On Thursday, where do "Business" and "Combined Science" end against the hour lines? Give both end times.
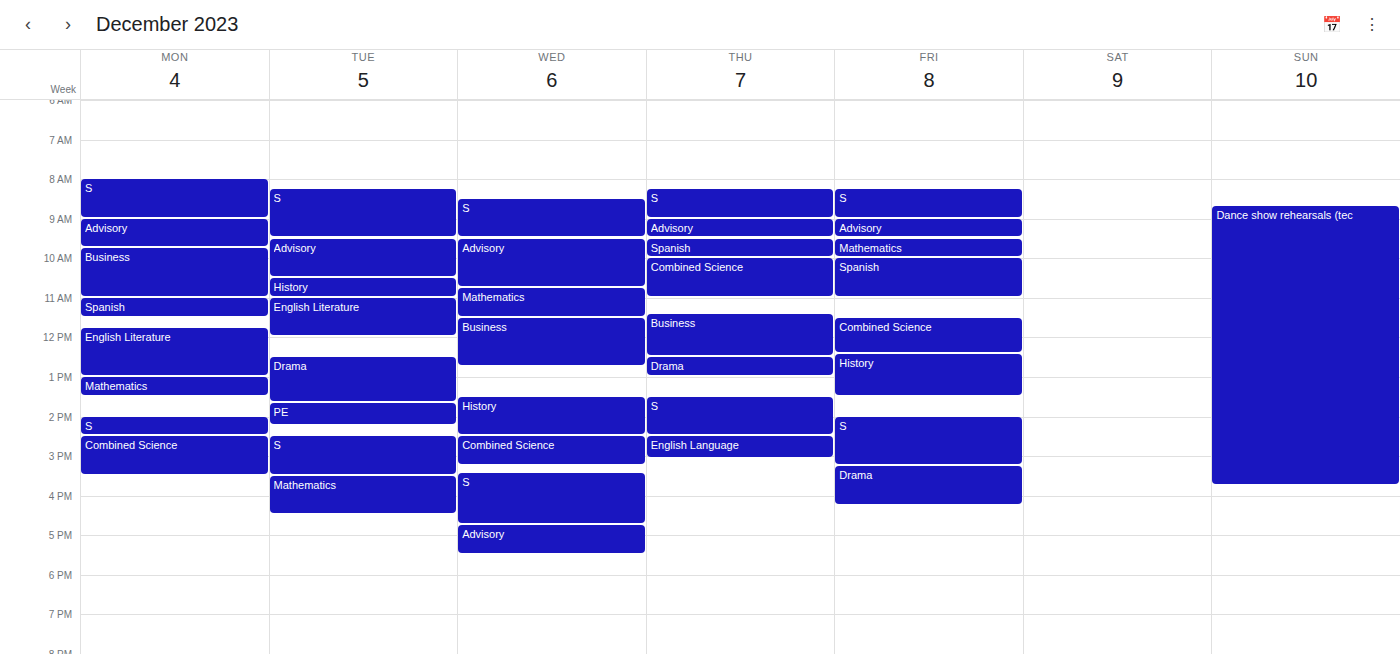
"Business": 12:30, halfway between the 12:00 and 13:00 lines. "Combined Science": 11:00, exactly on the 11:00 line.